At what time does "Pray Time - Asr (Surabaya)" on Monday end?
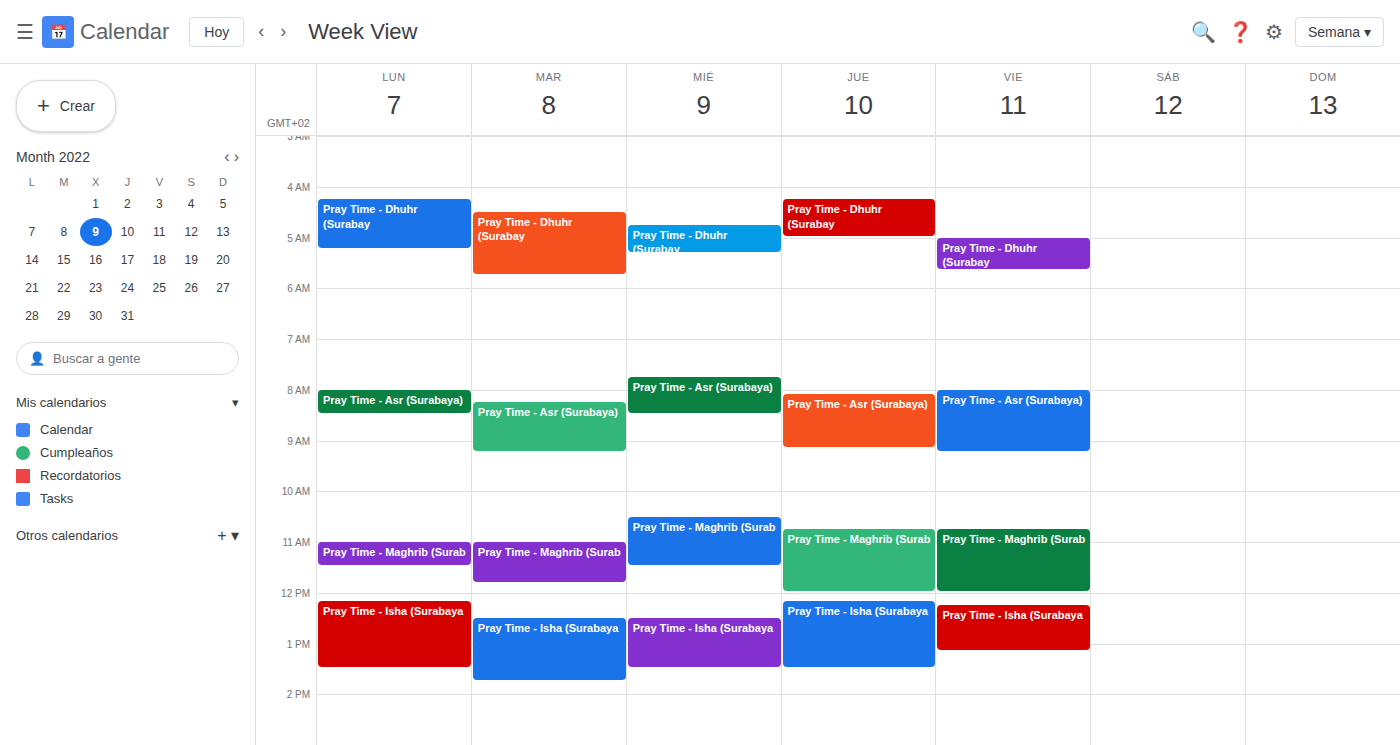
8:30 AM